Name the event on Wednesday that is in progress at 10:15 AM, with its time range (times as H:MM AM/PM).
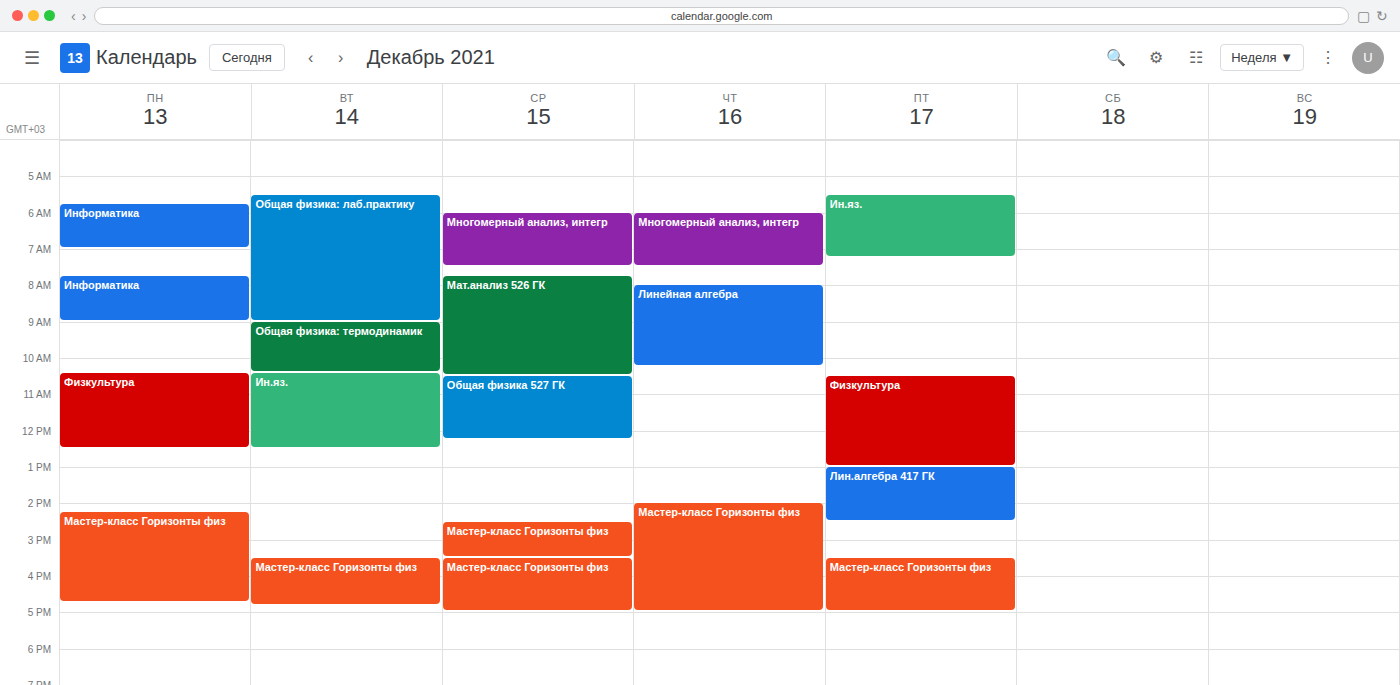
"Мат.анализ 526 ГК", 7:45 AM to 10:30 AM